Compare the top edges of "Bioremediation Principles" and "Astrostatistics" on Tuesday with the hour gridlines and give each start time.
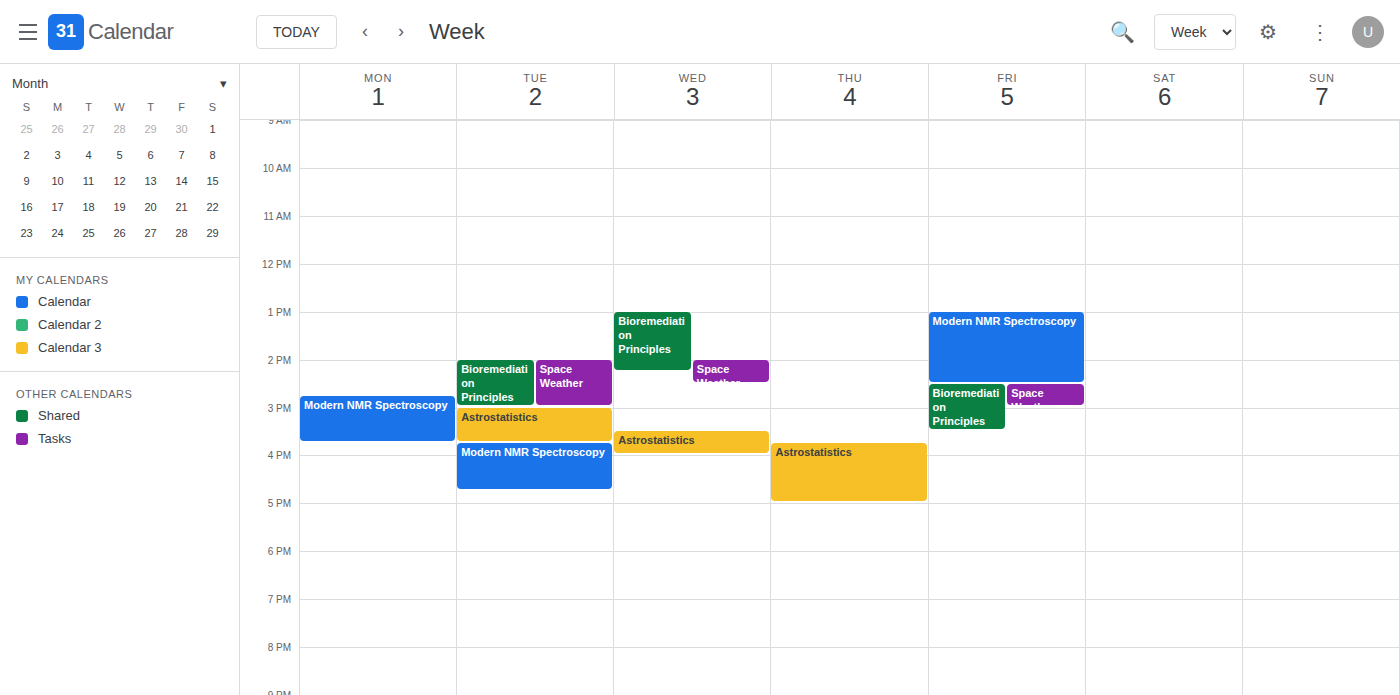
"Bioremediation Principles": 2:00 PM, exactly on the 2 PM line. "Astrostatistics": 3:00 PM, exactly on the 3 PM line.